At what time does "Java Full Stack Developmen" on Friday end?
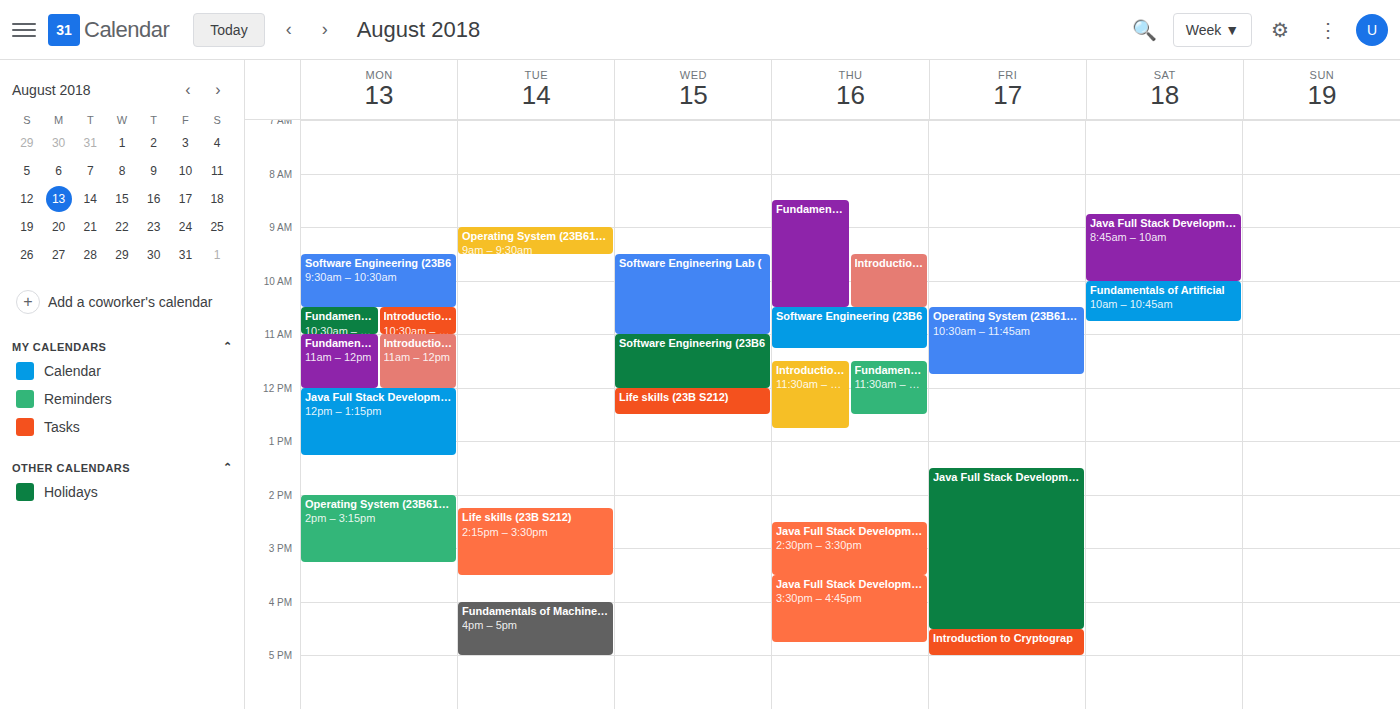
4:30 PM